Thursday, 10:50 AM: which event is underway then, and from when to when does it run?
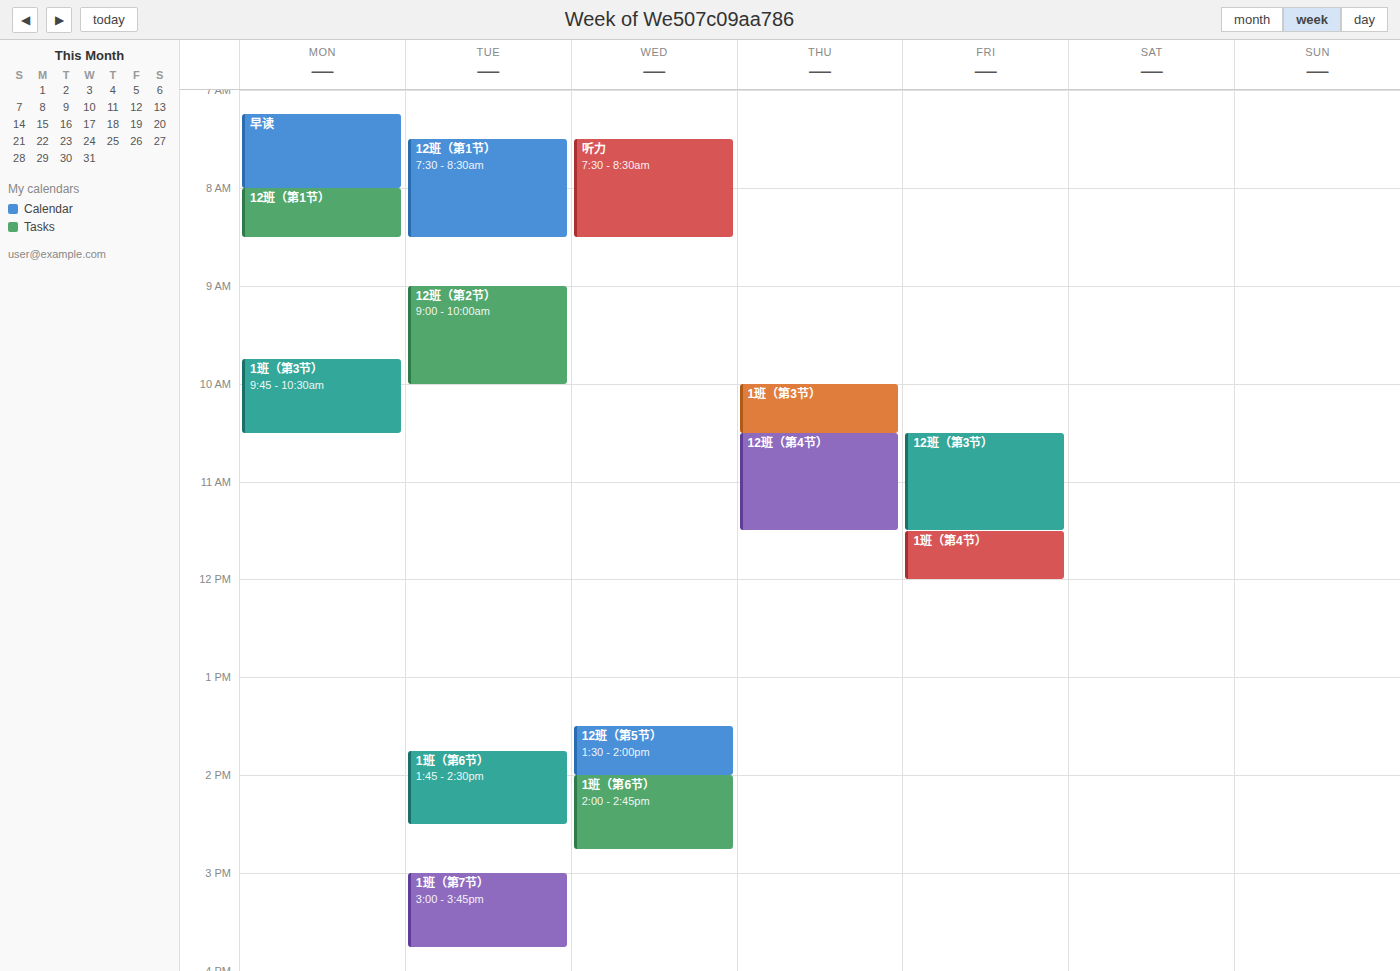
"12班（第4节）", 10:30 AM to 11:30 AM